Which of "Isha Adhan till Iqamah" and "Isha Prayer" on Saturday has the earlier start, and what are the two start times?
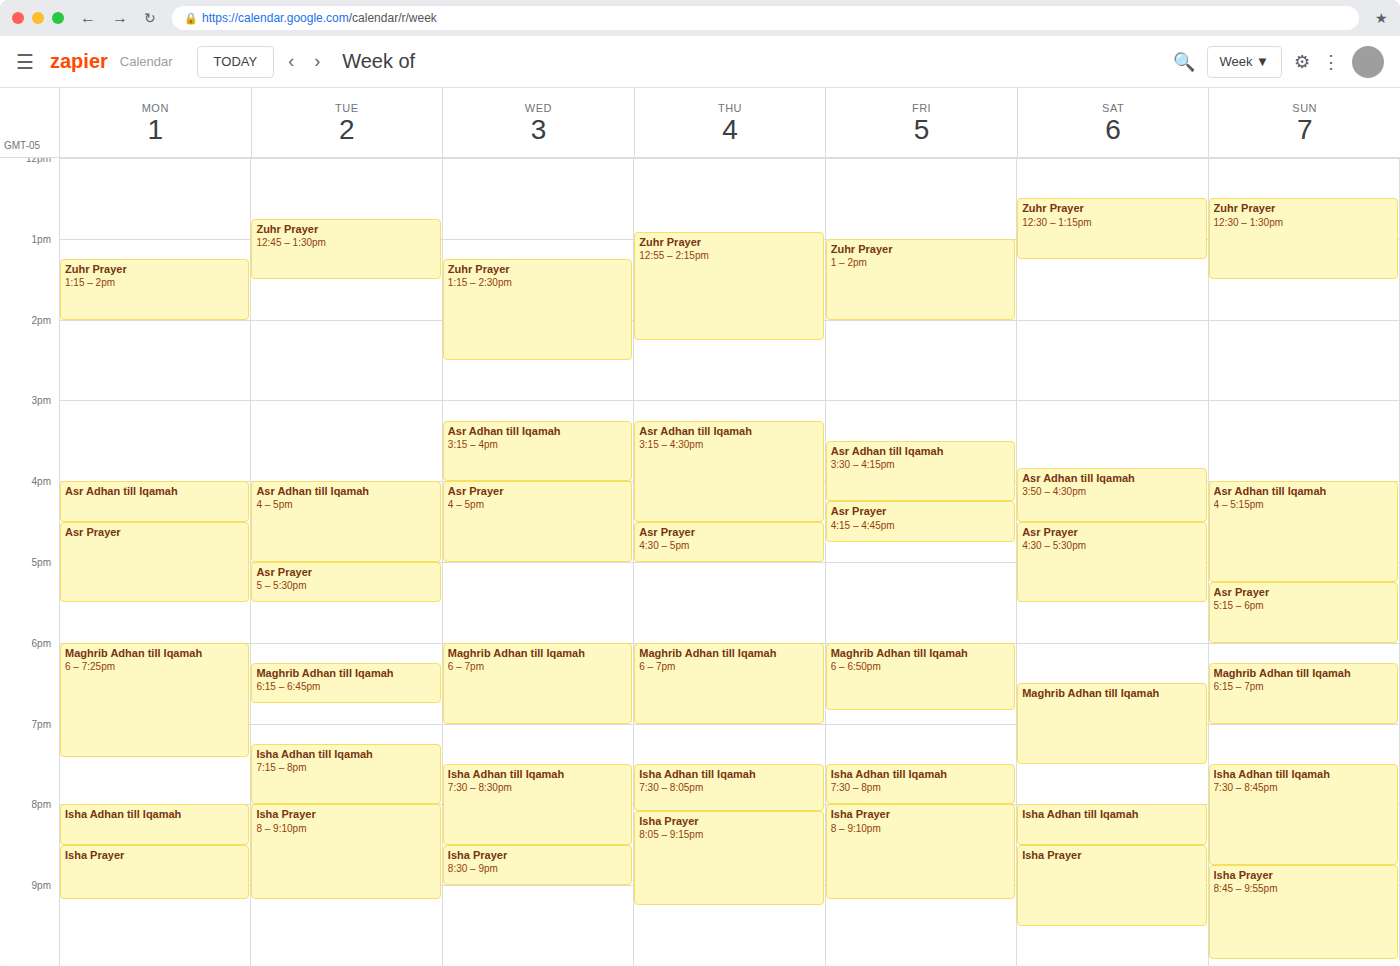
"Isha Adhan till Iqamah" 8:00 PM; "Isha Prayer" 8:30 PM.